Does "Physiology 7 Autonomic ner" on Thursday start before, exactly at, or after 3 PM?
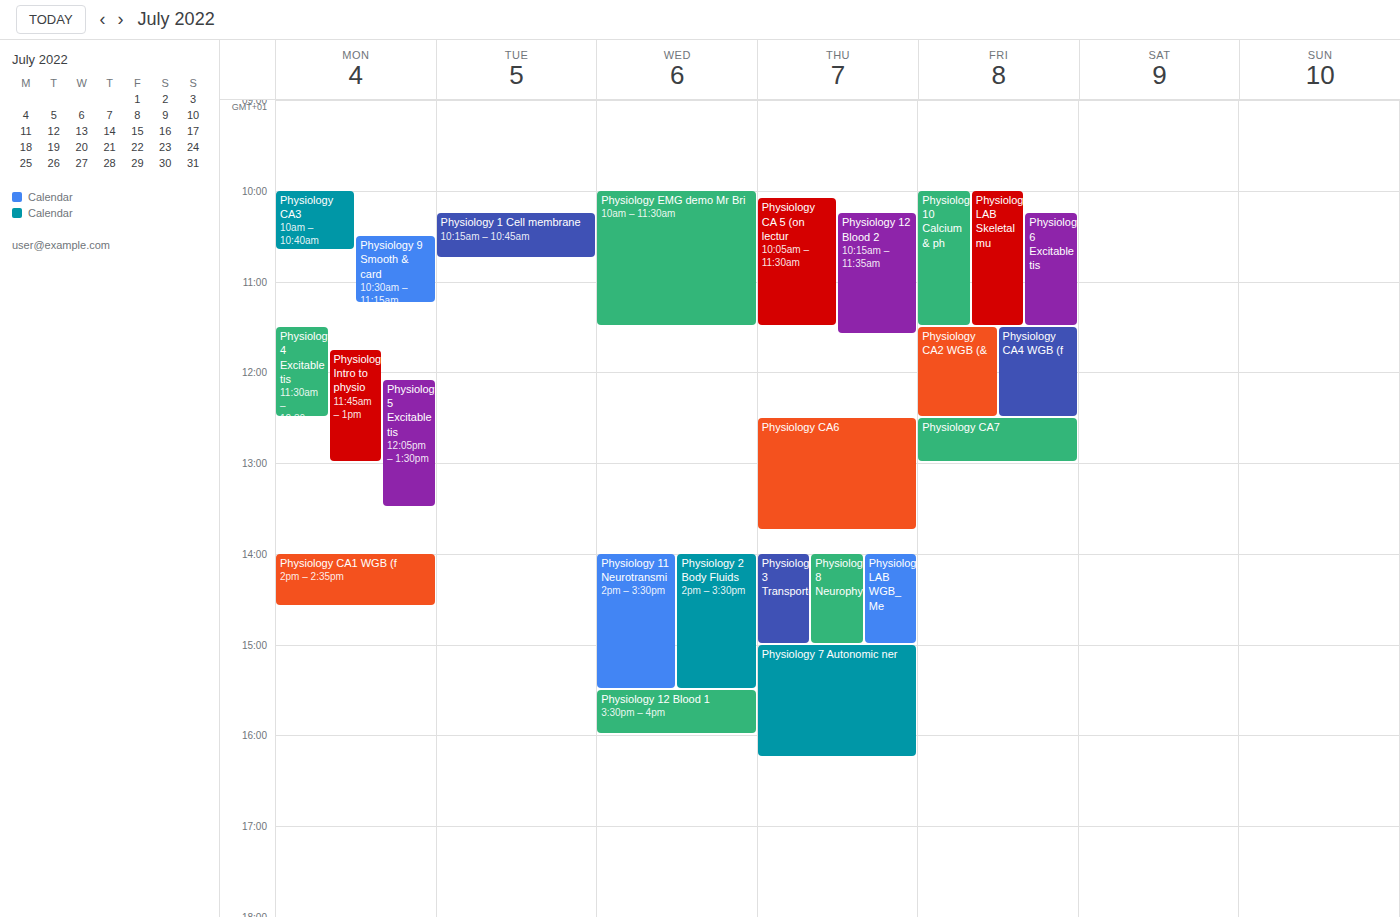
3:00 PM -- exactly at 3 PM, on the 3 PM line.